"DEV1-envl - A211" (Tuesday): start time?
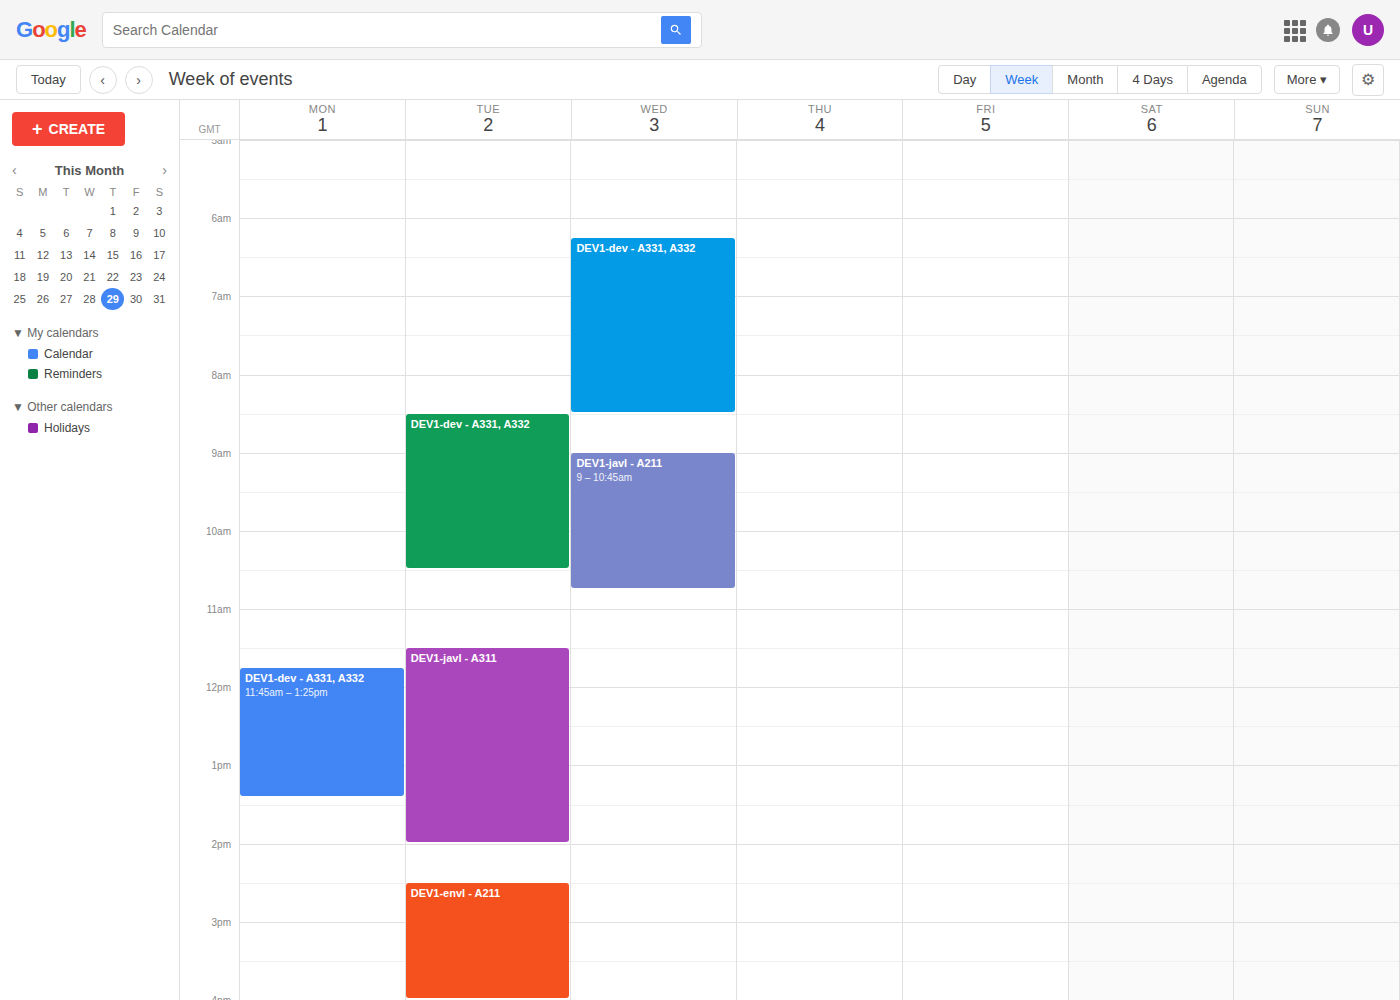
2:30 PM